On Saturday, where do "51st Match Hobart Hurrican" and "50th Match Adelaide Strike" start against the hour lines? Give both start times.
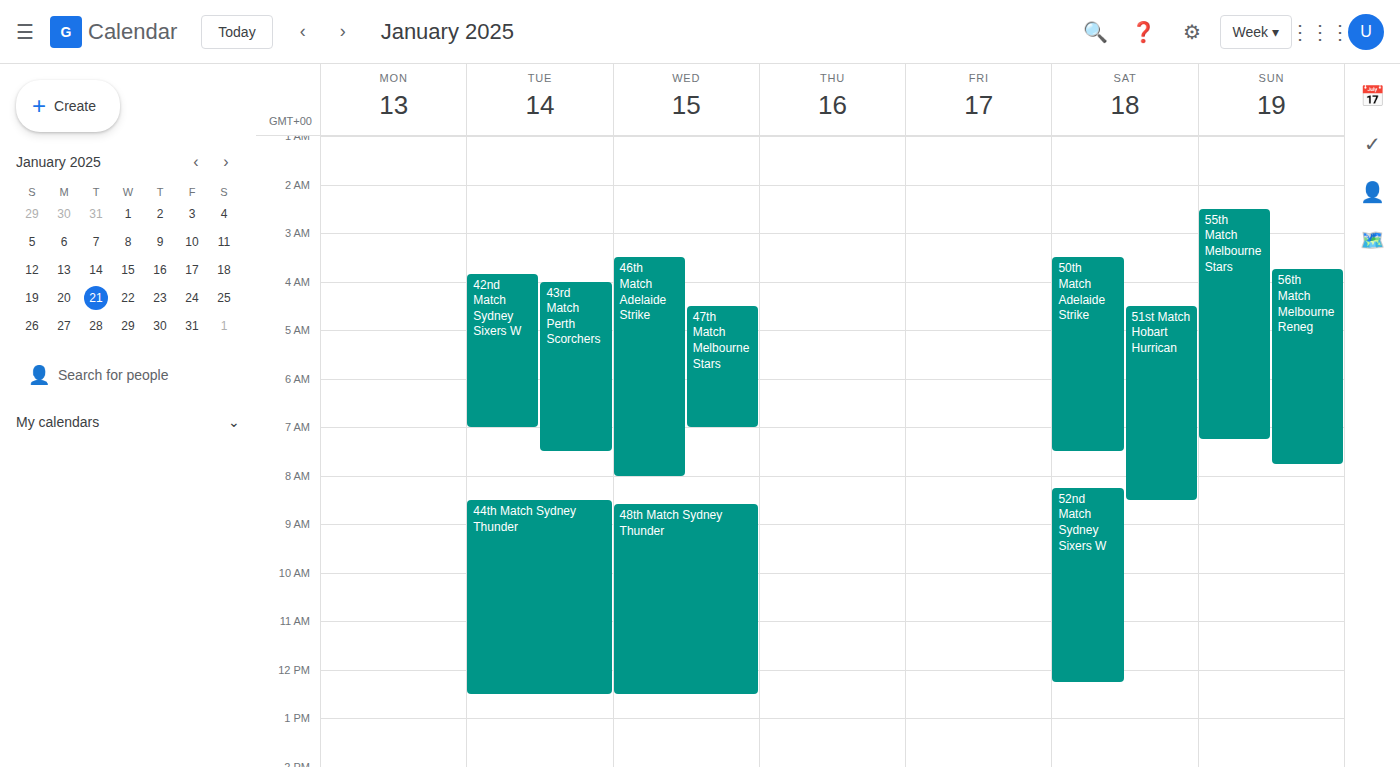
"51st Match Hobart Hurrican": 4:30 AM, halfway between the 4 AM and 5 AM lines. "50th Match Adelaide Strike": 3:30 AM, halfway between the 3 AM and 4 AM lines.